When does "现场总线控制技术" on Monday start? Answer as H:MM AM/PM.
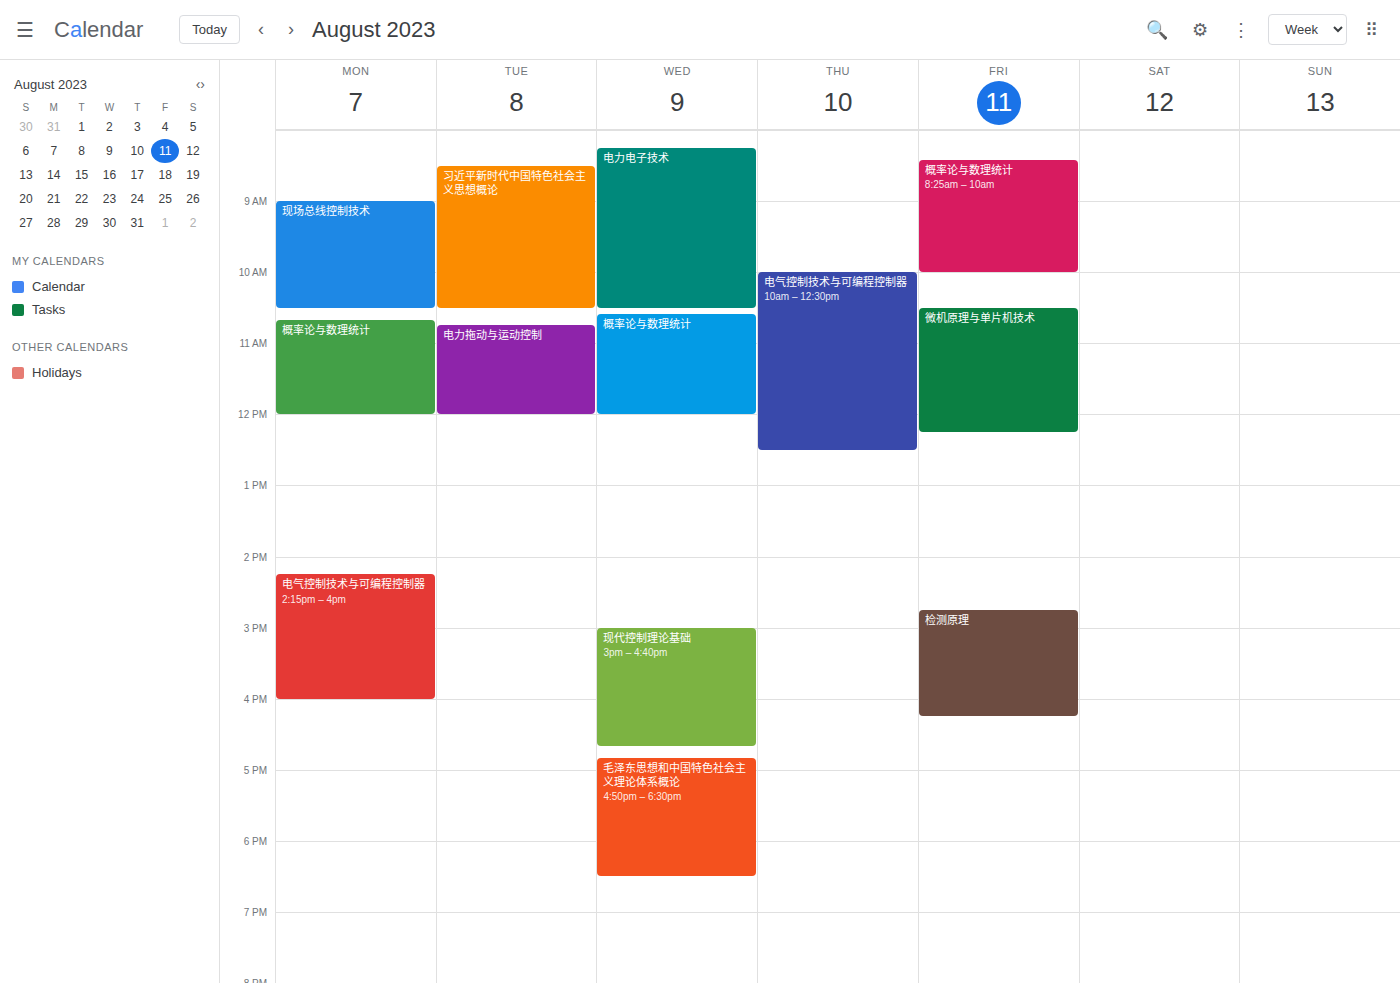
9:00 AM